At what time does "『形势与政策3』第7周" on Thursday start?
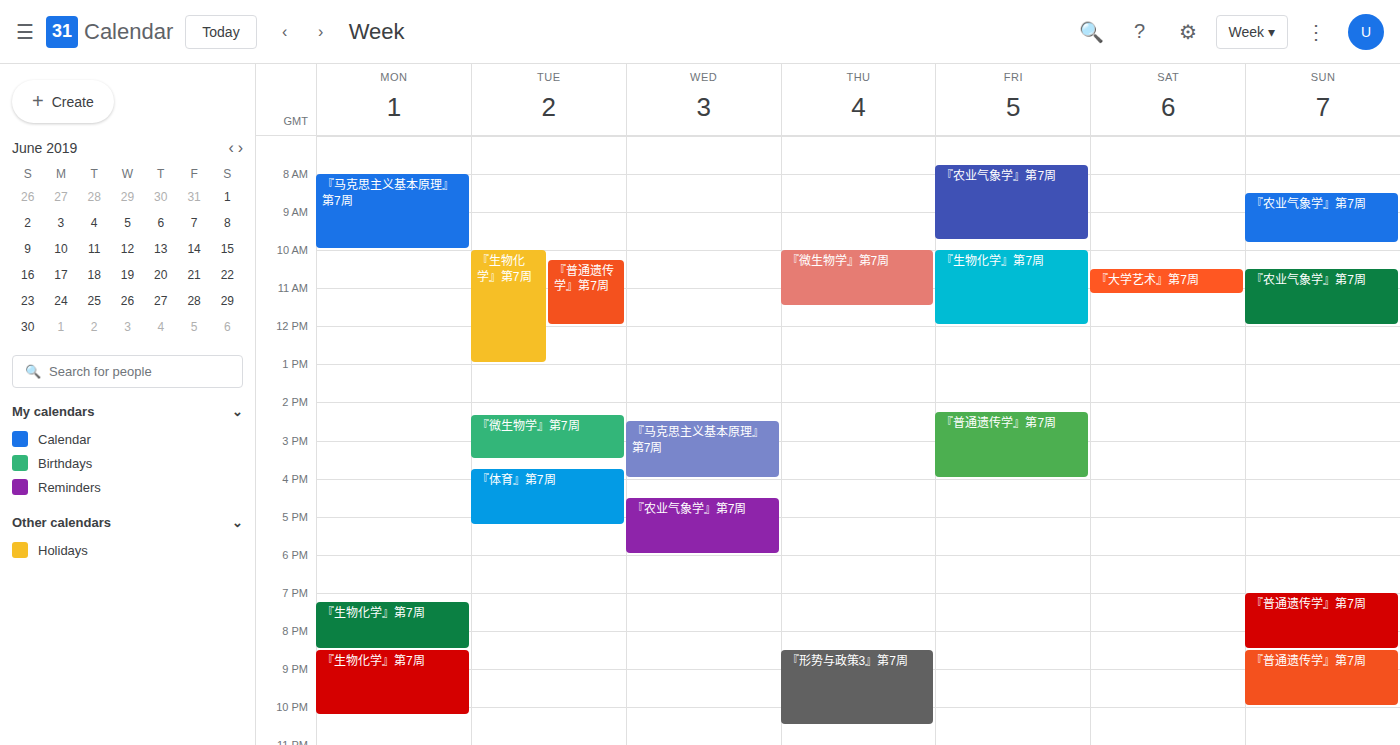
8:30 PM